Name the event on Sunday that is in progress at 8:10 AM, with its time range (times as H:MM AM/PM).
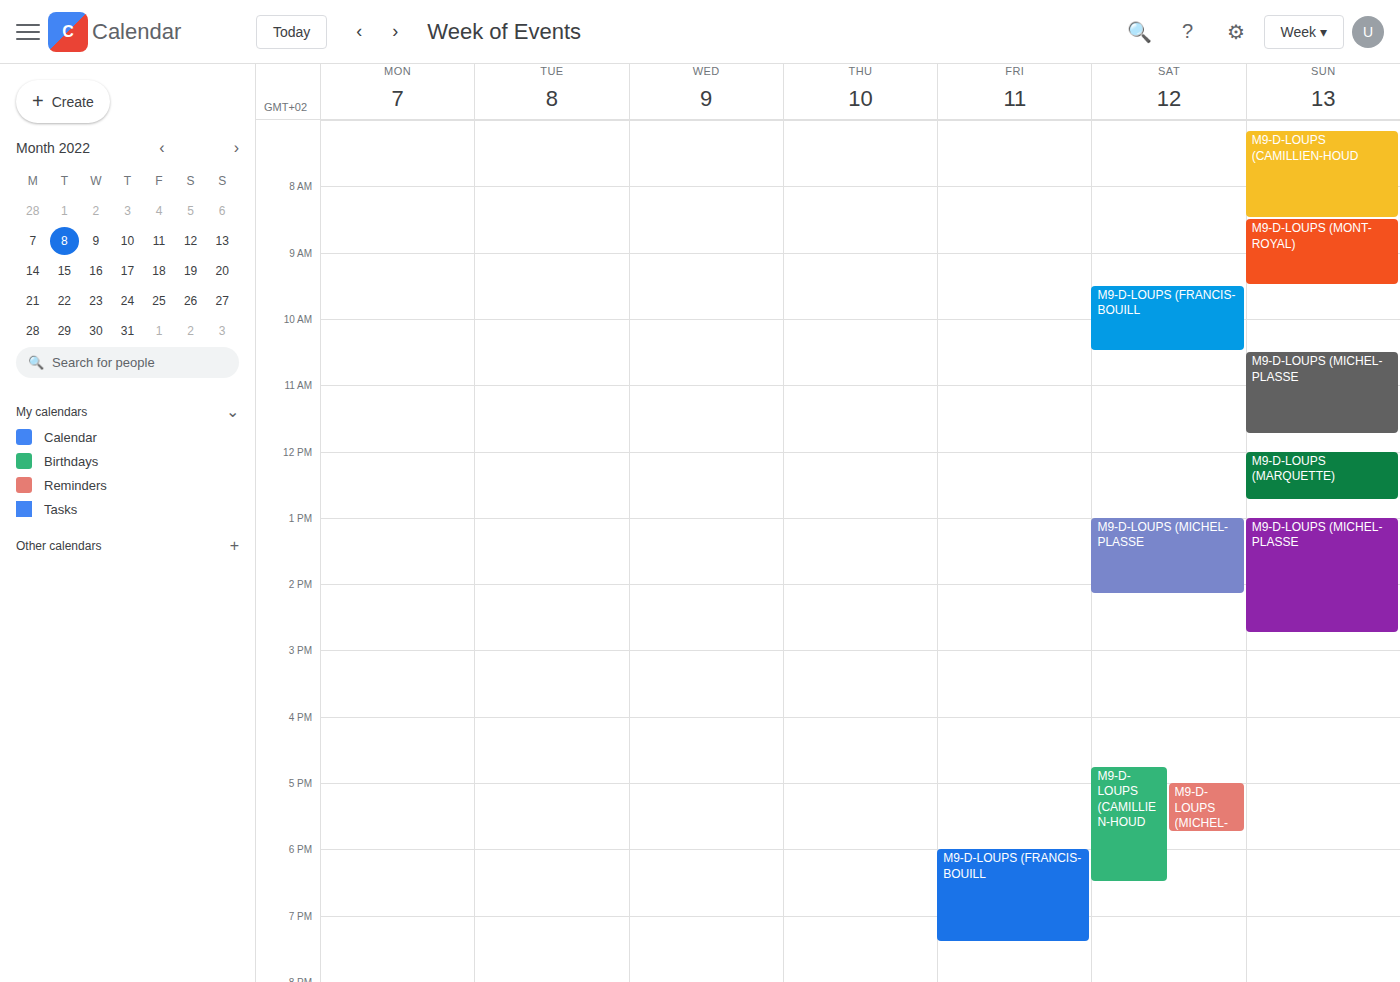
"M9-D-LOUPS (CAMILLIEN-HOUD", 7:10 AM to 8:30 AM